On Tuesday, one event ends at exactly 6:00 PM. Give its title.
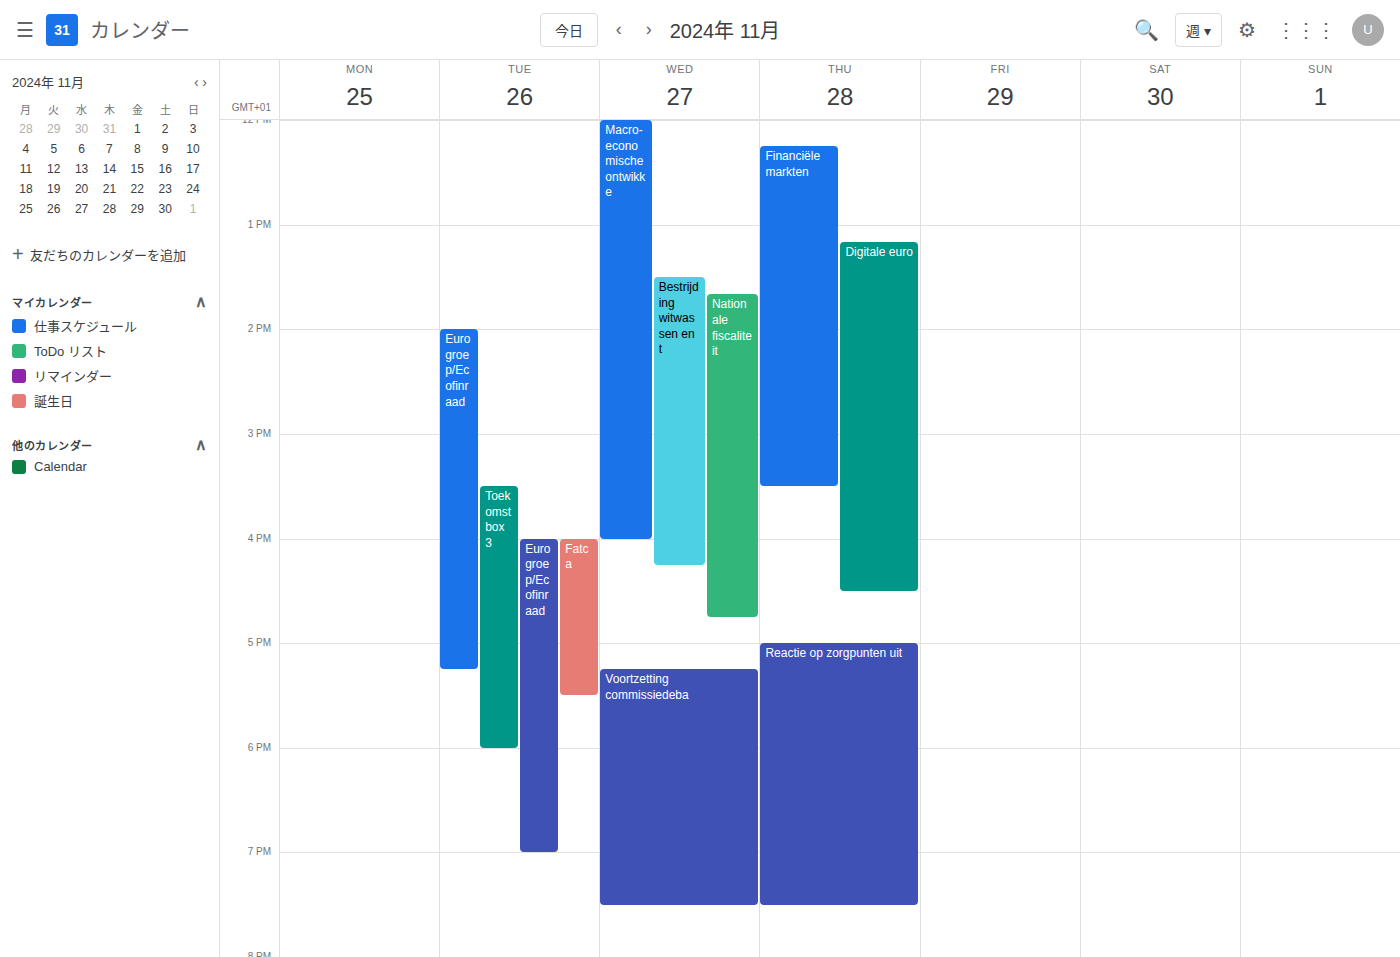
"Toekomst box 3"